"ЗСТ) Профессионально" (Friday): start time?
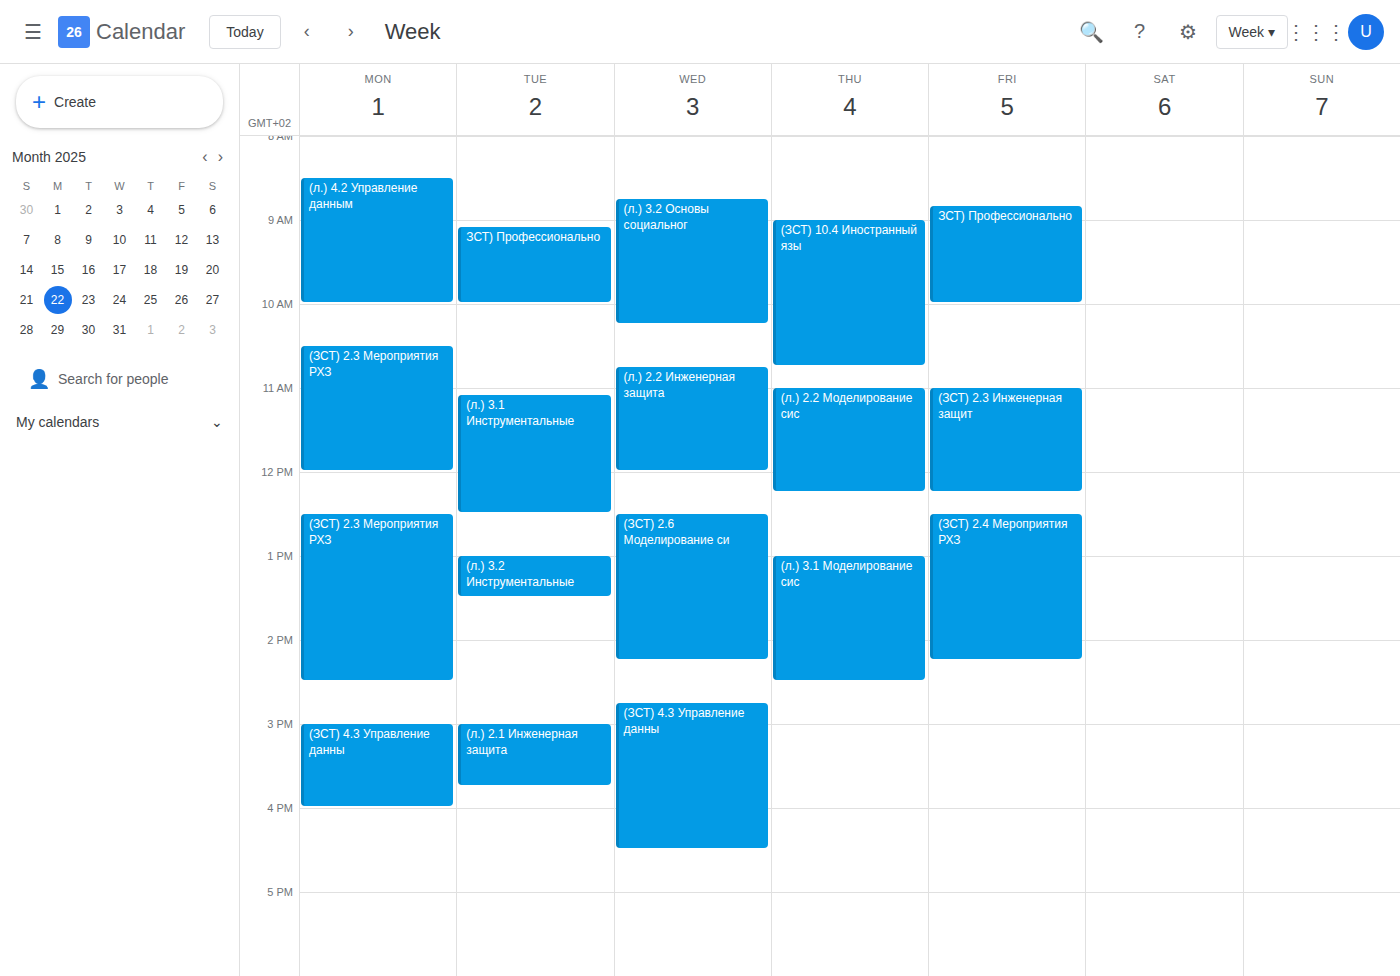
08:50